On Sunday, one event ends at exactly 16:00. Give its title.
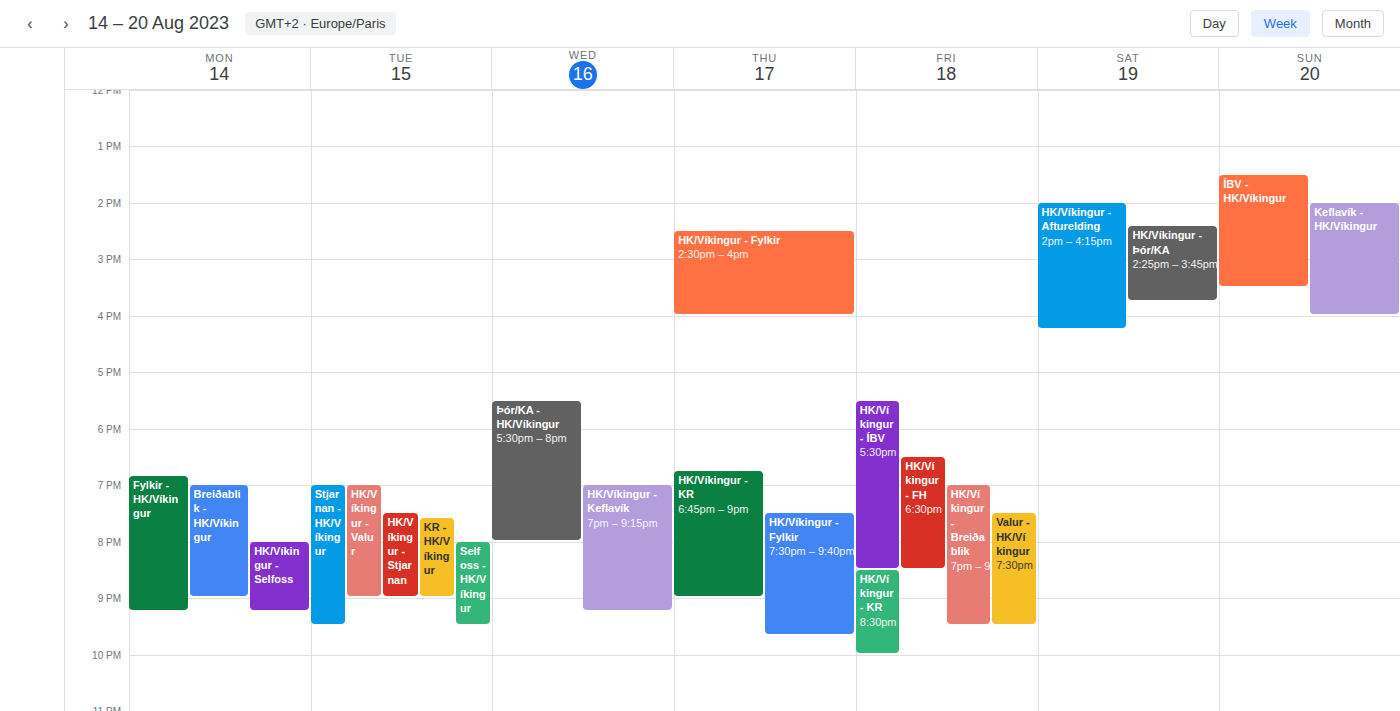
"Keflavík - HK/Víkingur"